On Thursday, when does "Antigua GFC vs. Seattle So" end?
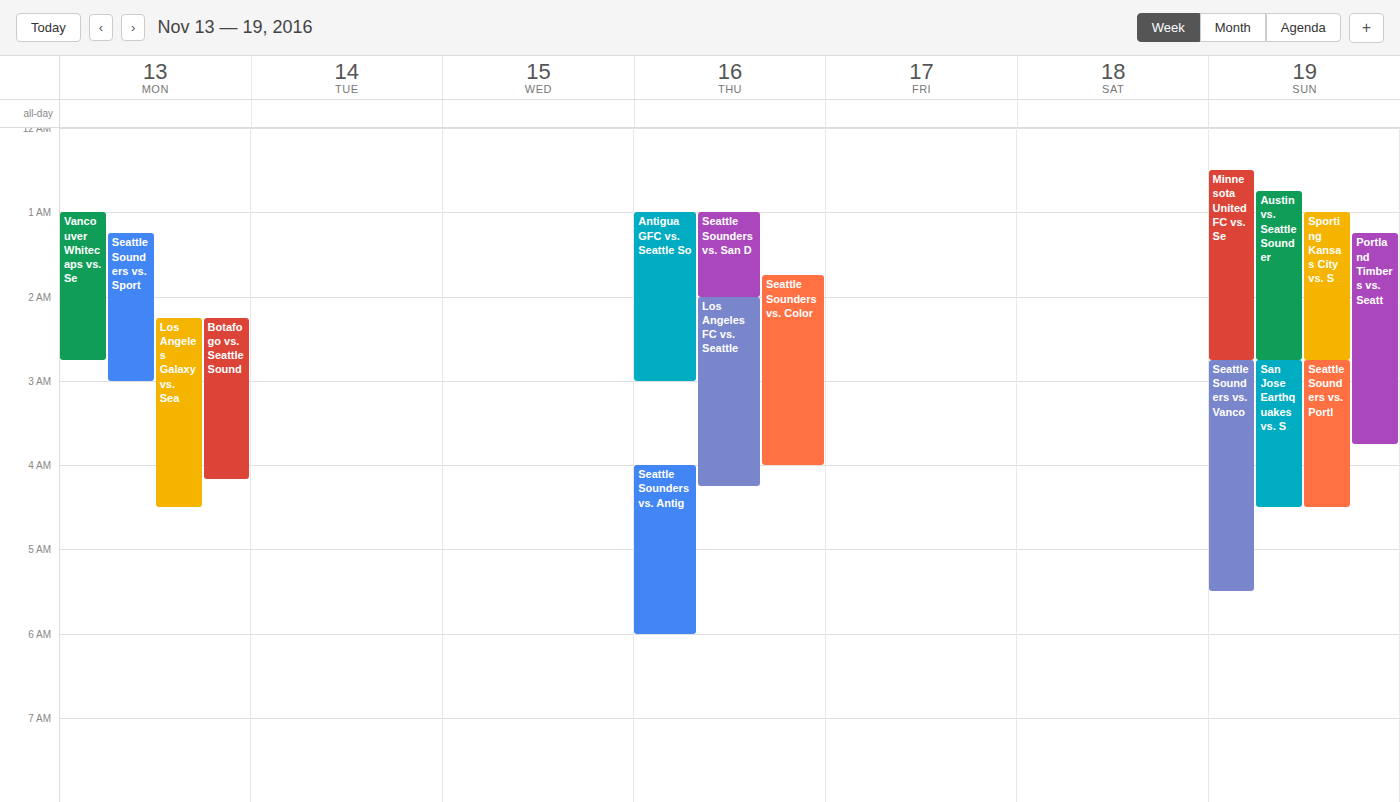
3:00 AM